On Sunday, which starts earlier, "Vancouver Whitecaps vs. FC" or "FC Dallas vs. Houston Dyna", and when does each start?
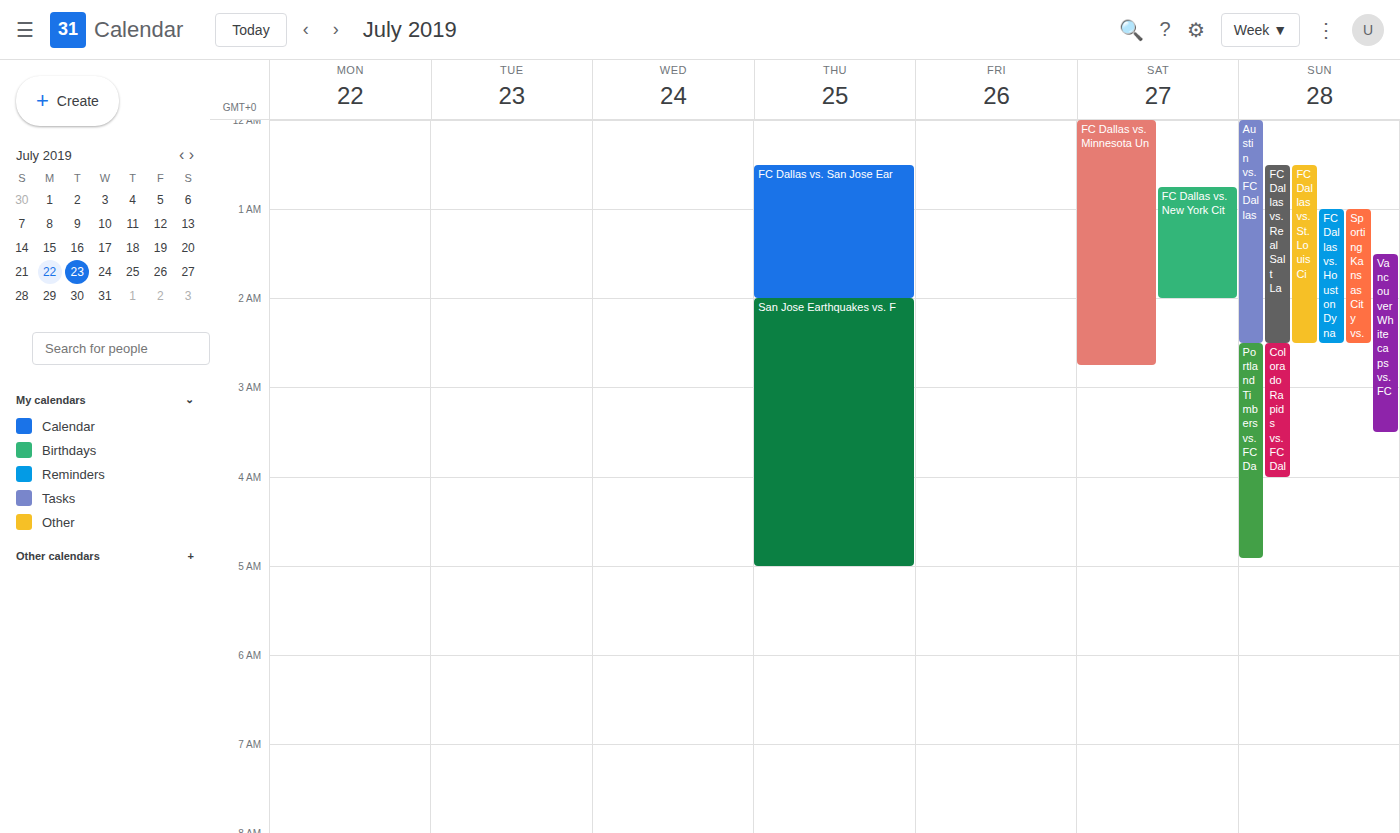
"FC Dallas vs. Houston Dyna" 1:00 AM; "Vancouver Whitecaps vs. FC" 1:30 AM.